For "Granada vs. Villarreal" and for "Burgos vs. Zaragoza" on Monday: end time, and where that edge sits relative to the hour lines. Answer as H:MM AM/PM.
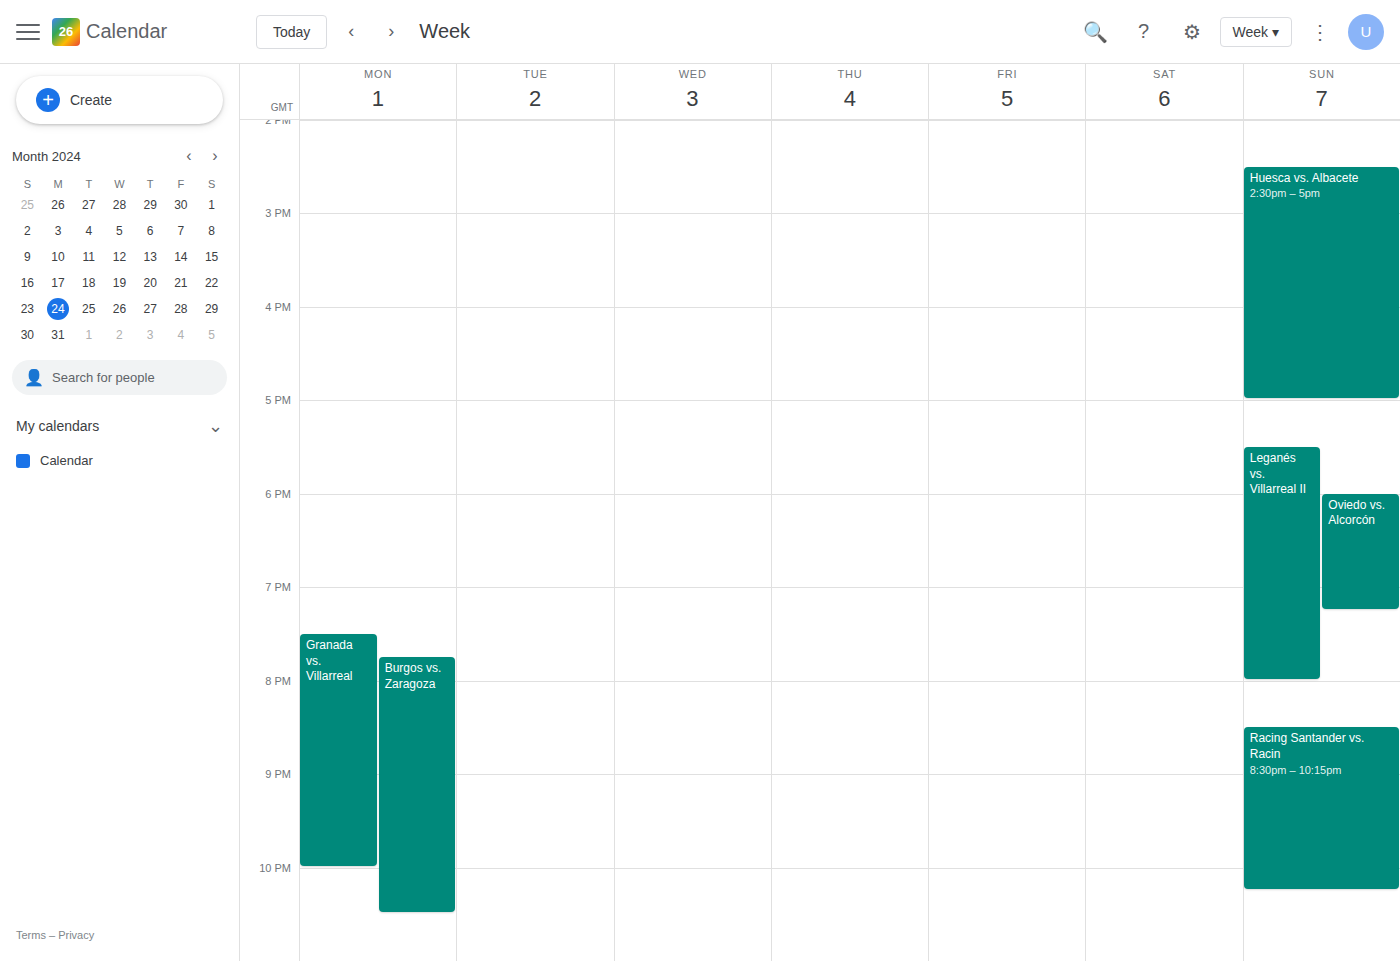
"Granada vs. Villarreal": 10:00 PM, exactly on the 10 PM line. "Burgos vs. Zaragoza": 10:30 PM, halfway between the 10 PM and 11 PM lines.